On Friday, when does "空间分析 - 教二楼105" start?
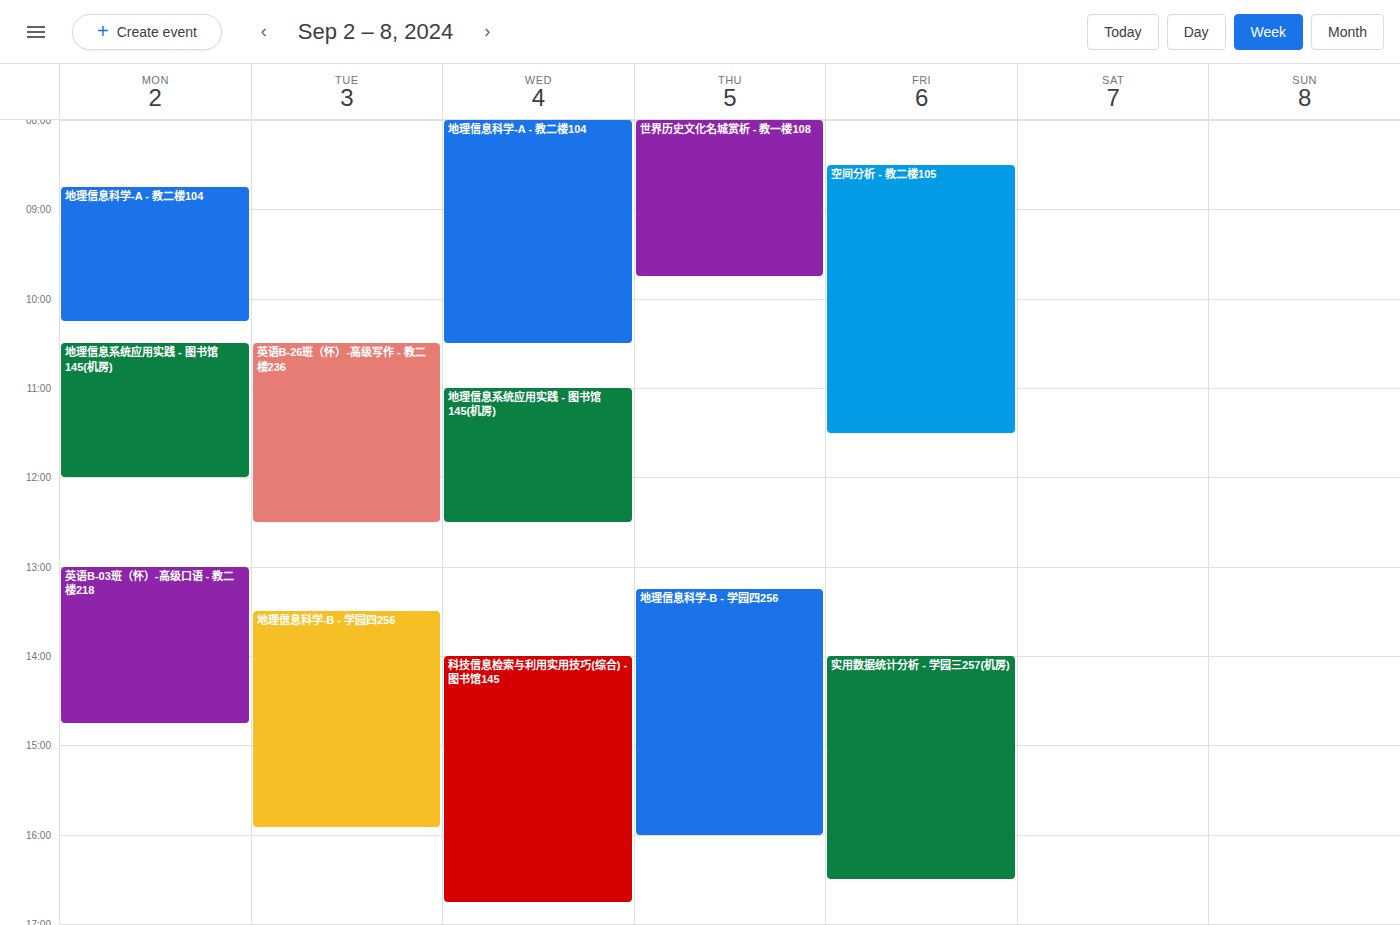
8:30 AM